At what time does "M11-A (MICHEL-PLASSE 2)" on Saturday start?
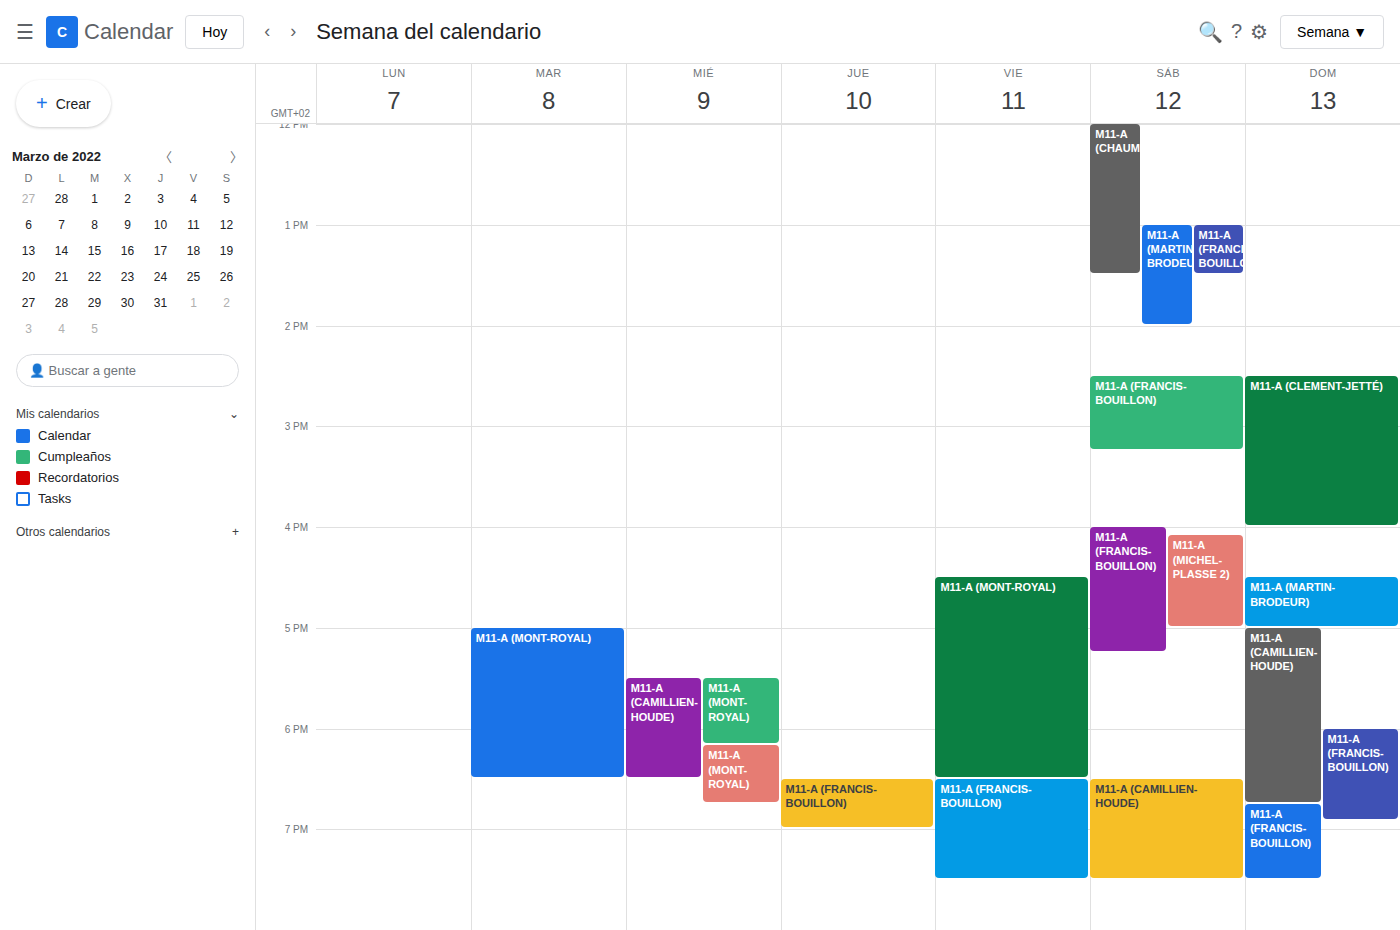
4:05 PM